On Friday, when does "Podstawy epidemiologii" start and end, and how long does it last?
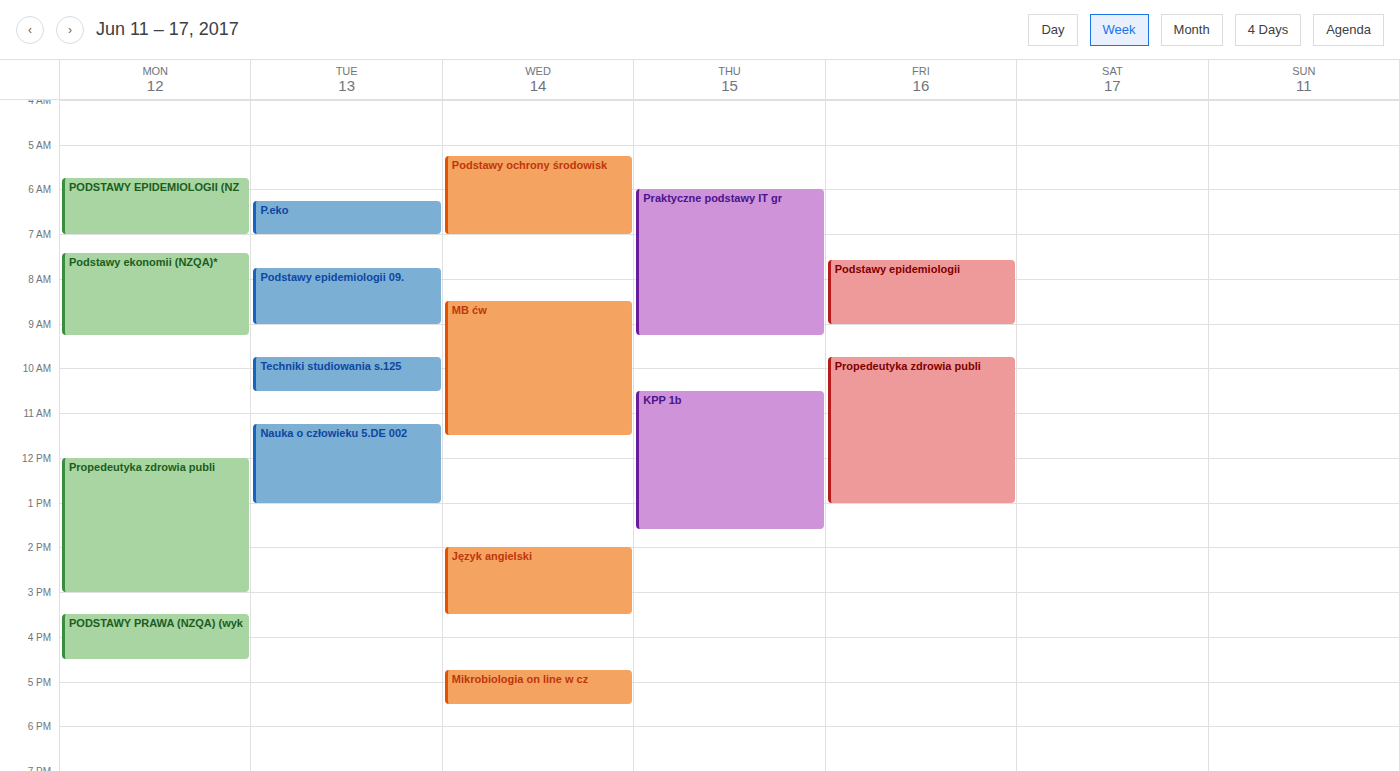
7:35 AM to 9:00 AM, 1 hour 25 minutes